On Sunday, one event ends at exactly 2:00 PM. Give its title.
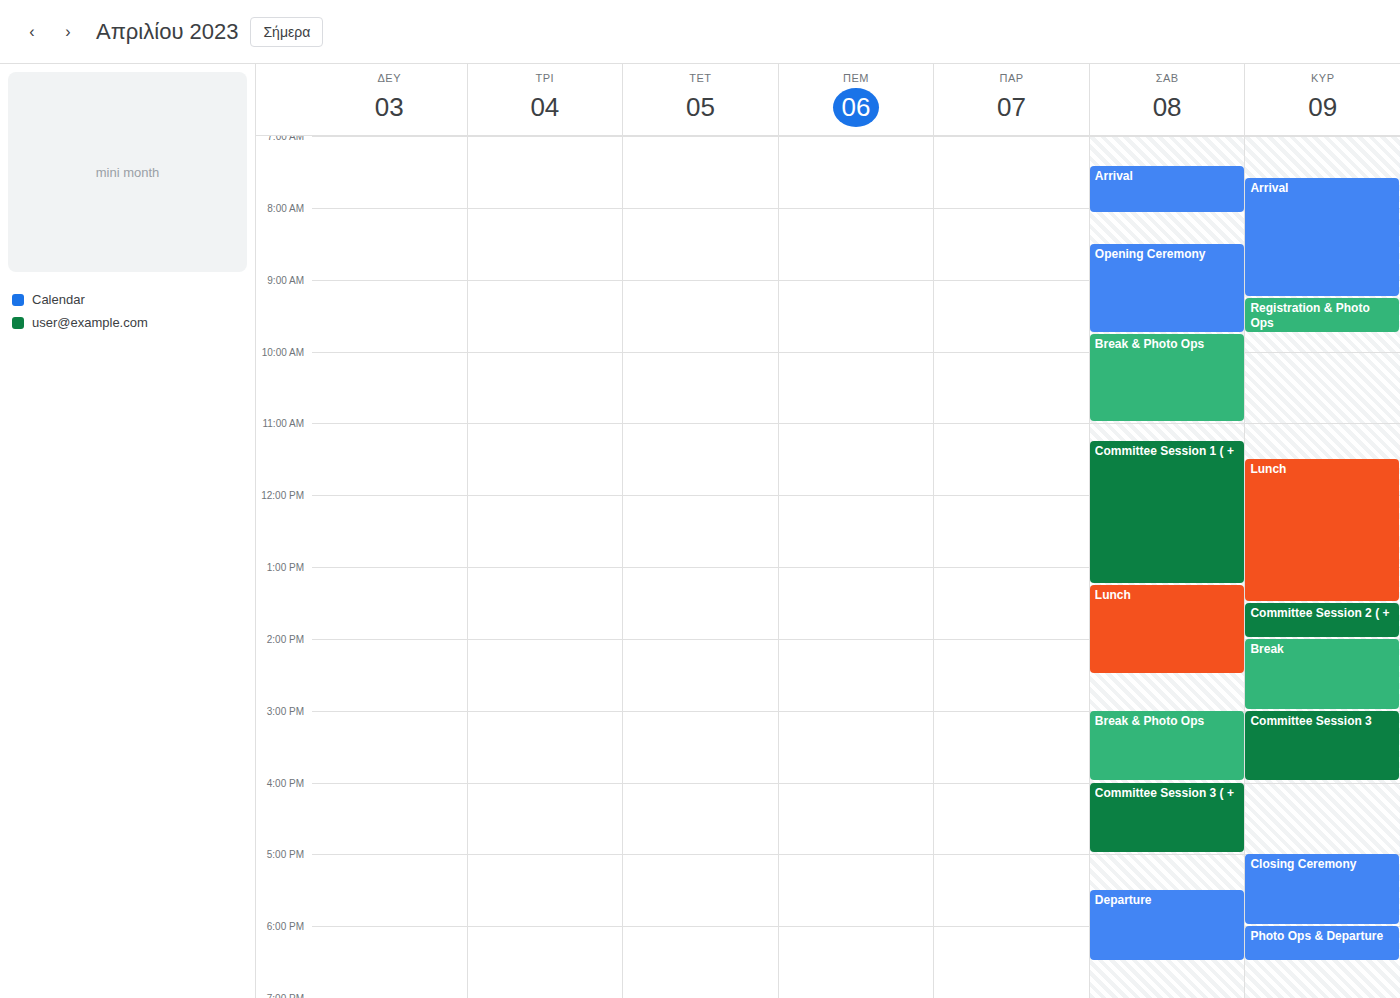
"Committee Session 2 ( +"